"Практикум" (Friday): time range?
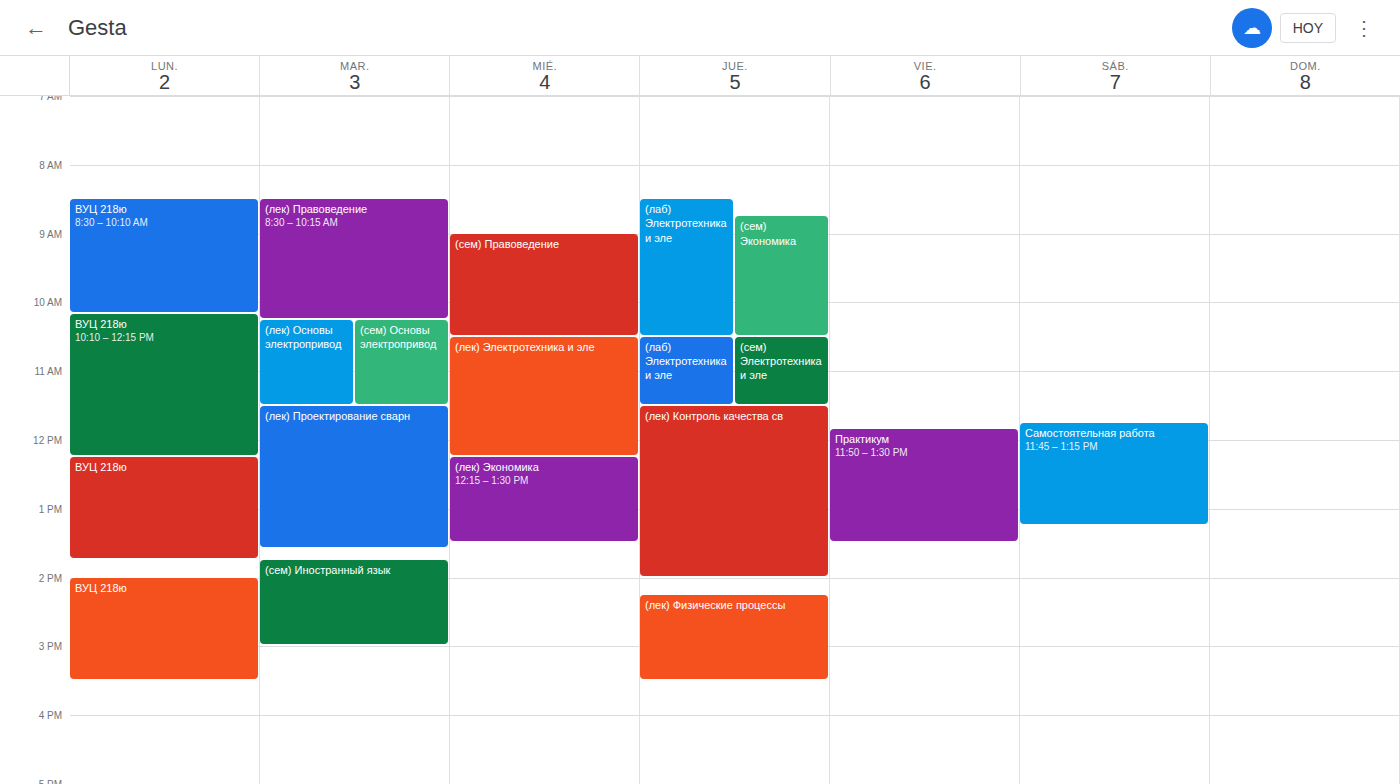
11:50 AM to 1:30 PM